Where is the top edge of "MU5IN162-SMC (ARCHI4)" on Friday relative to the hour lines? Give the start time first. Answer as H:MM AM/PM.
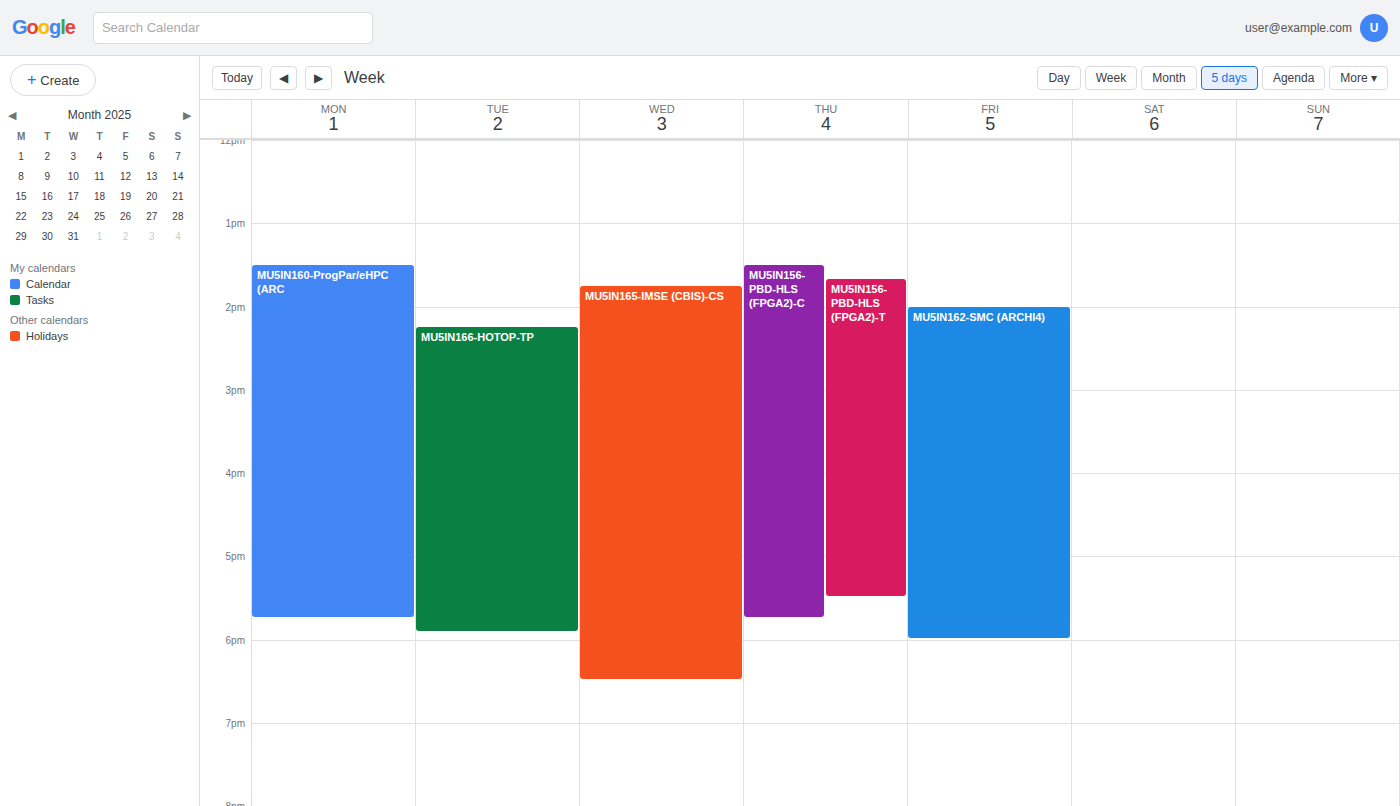
2:00 PM -- exactly on the 2 PM line.